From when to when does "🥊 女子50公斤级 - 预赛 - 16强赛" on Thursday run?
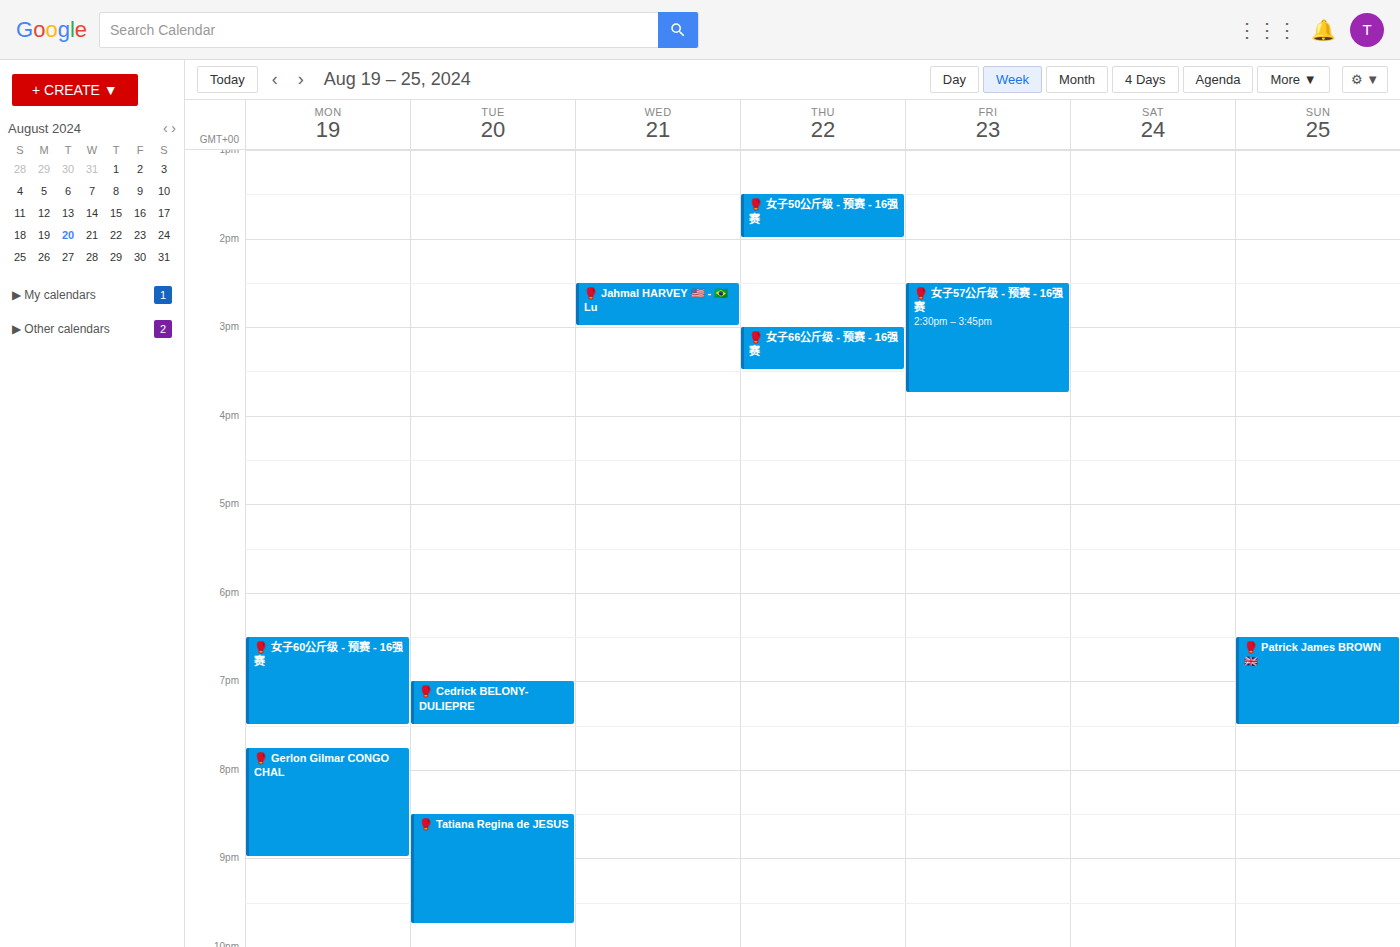
1:30 PM to 2:00 PM